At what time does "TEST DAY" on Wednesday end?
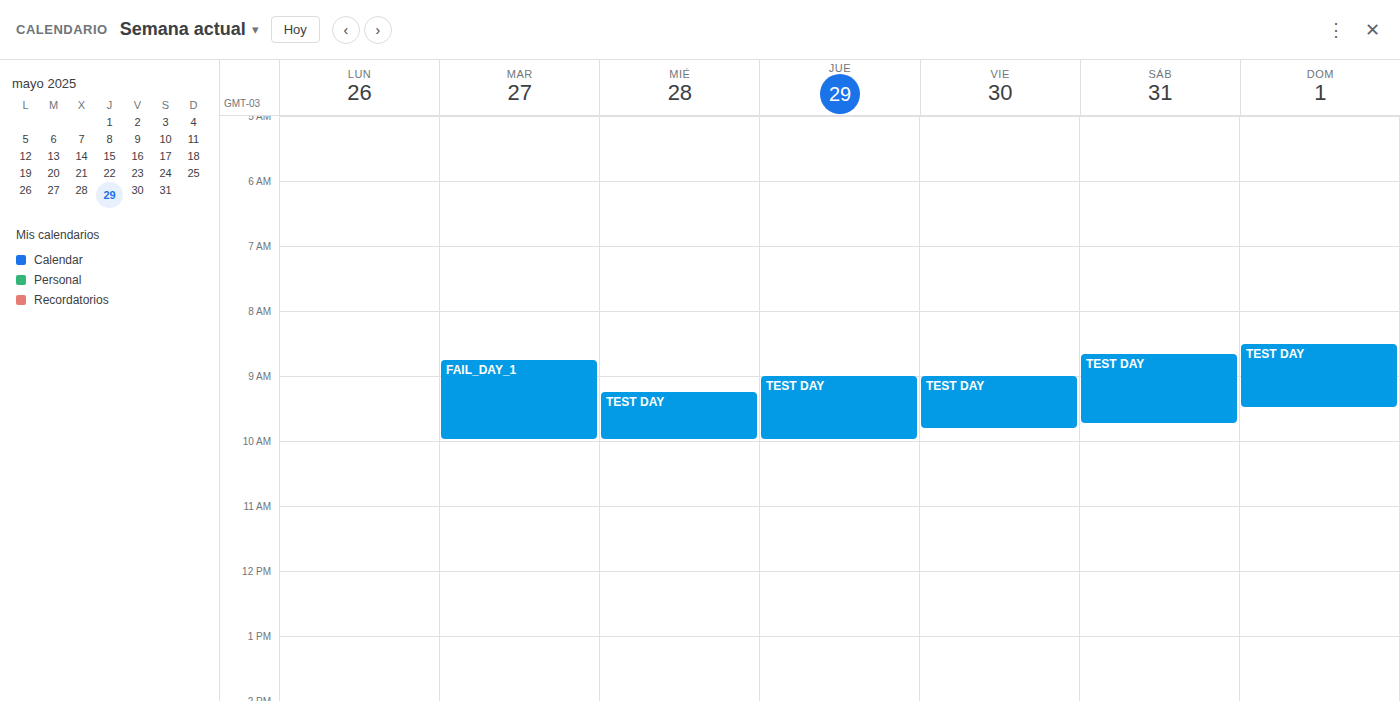
10:00 AM